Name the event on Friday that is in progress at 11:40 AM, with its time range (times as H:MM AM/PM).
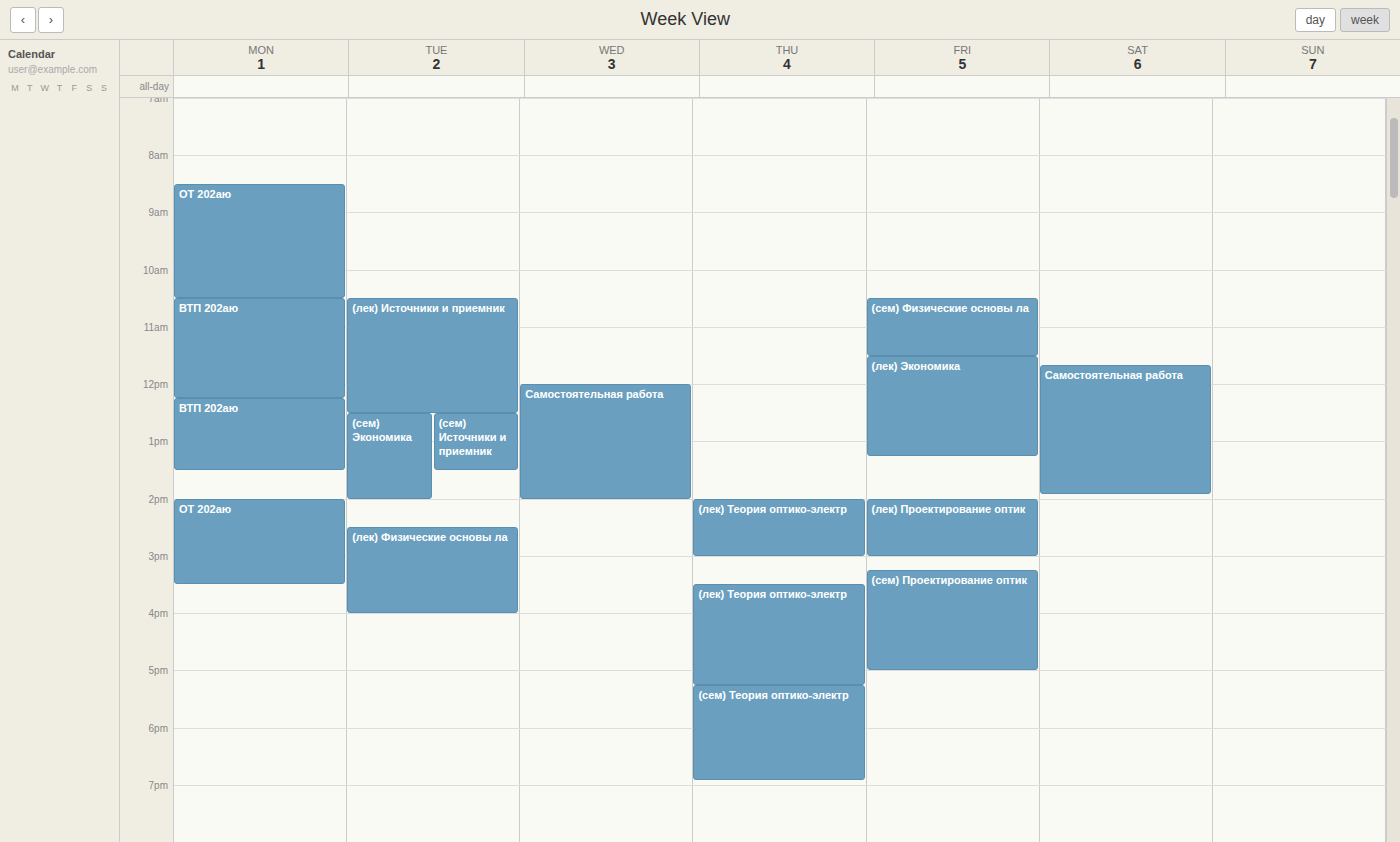
"(лек) Экономика", 11:30 AM to 1:15 PM